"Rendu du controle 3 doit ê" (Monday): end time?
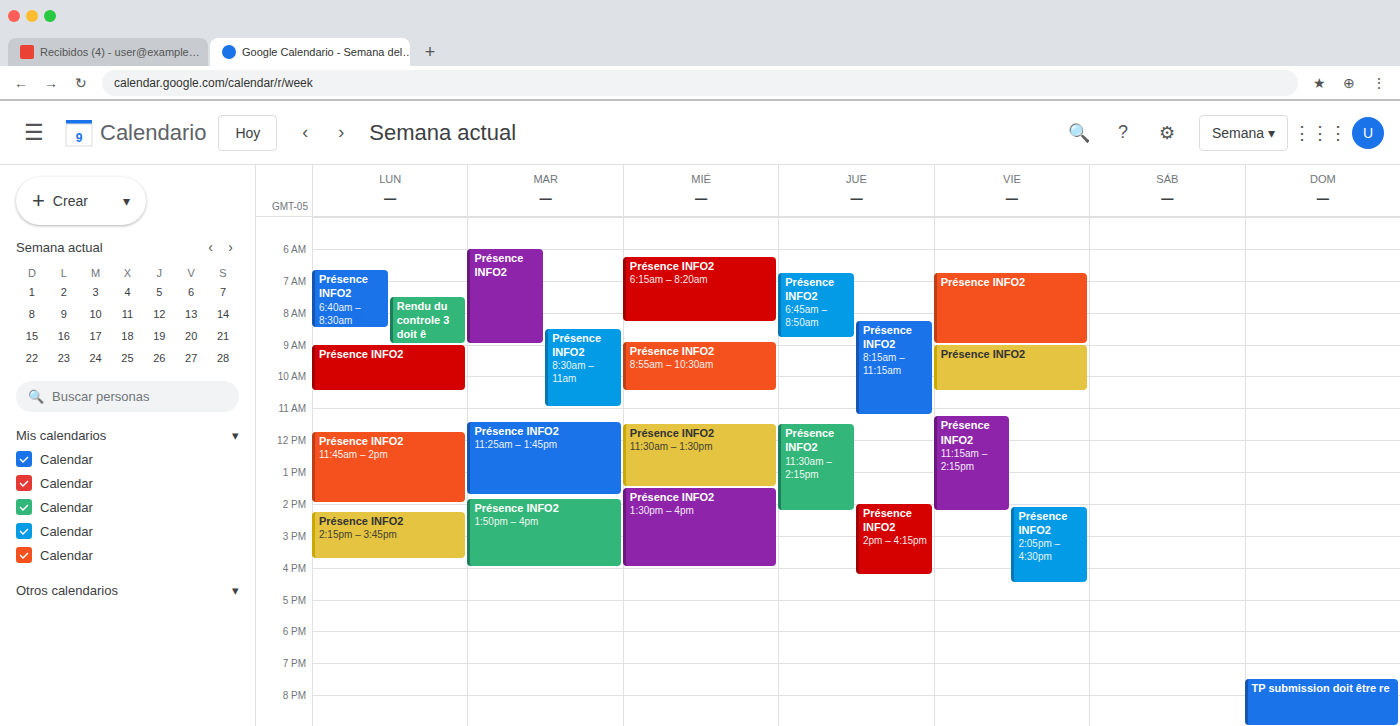
9:00 AM